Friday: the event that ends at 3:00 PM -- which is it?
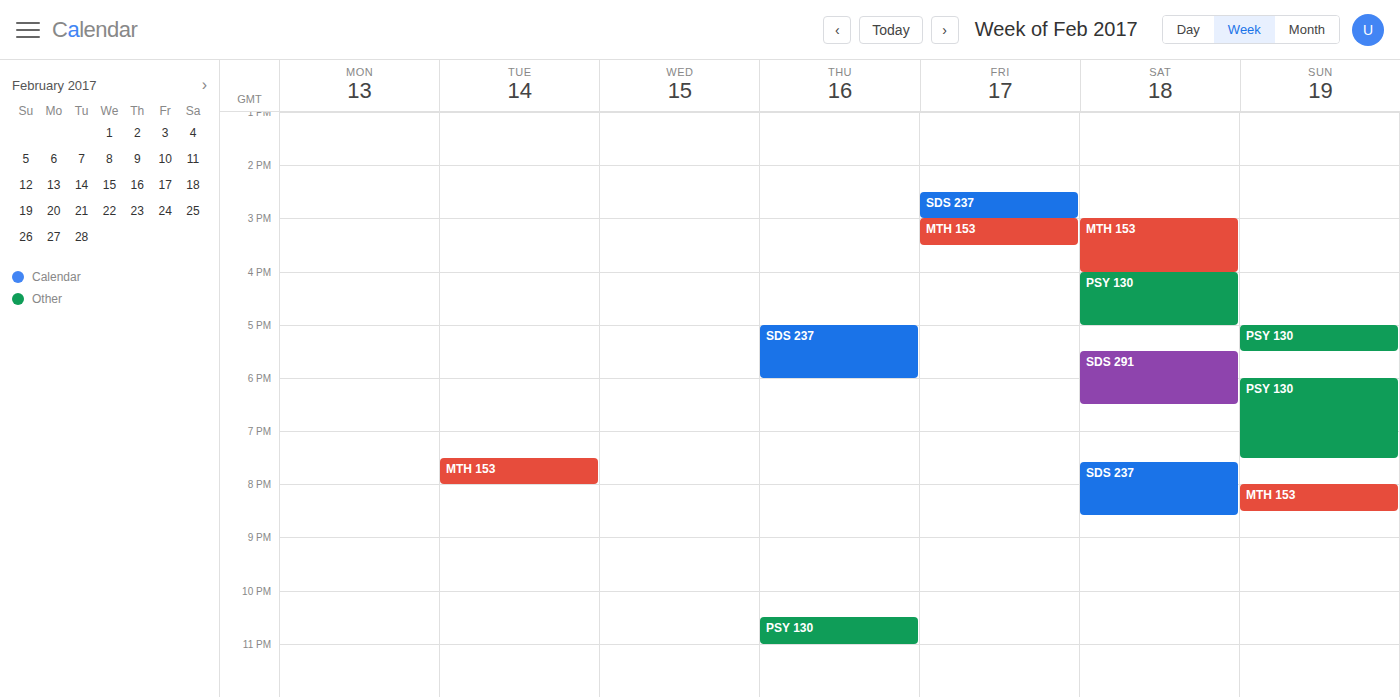
"SDS 237"